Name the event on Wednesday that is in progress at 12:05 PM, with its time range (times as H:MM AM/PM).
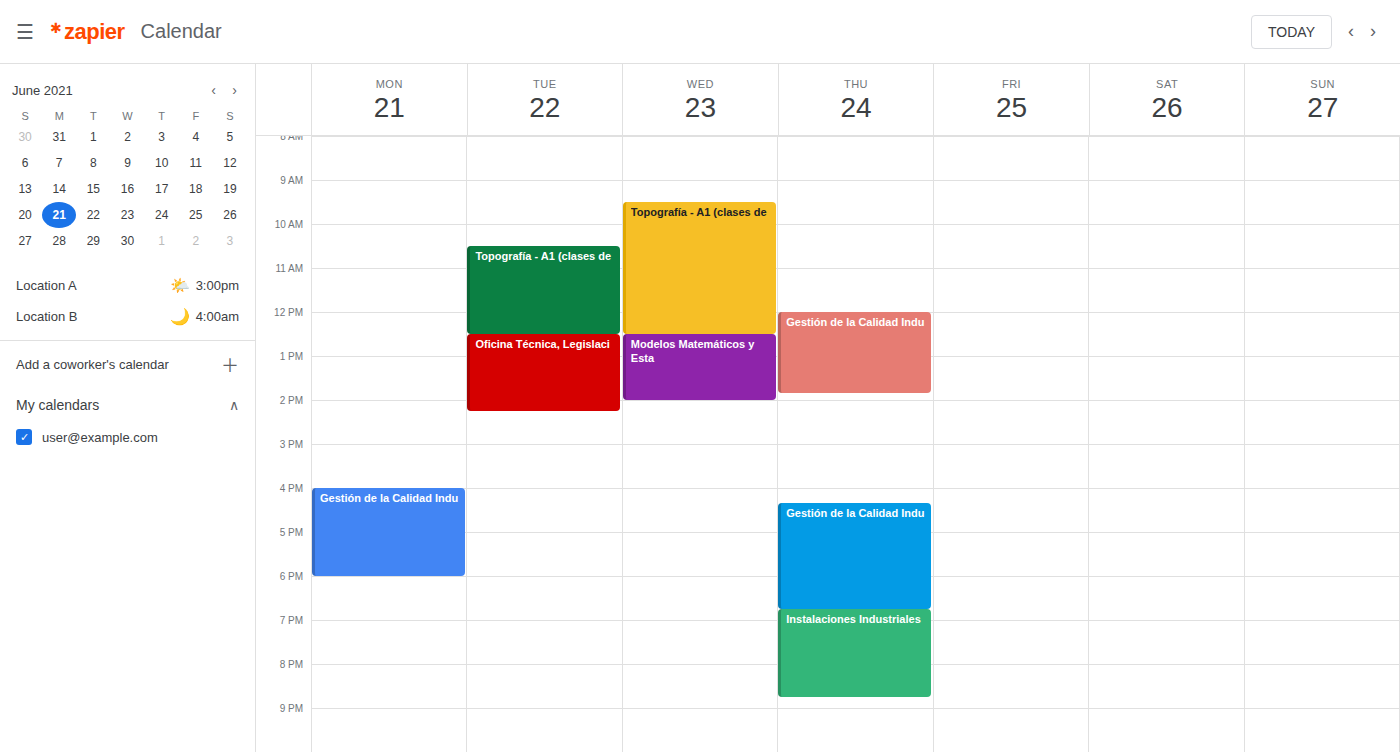
"Topografía - A1 (clases de", 9:30 AM to 12:30 PM